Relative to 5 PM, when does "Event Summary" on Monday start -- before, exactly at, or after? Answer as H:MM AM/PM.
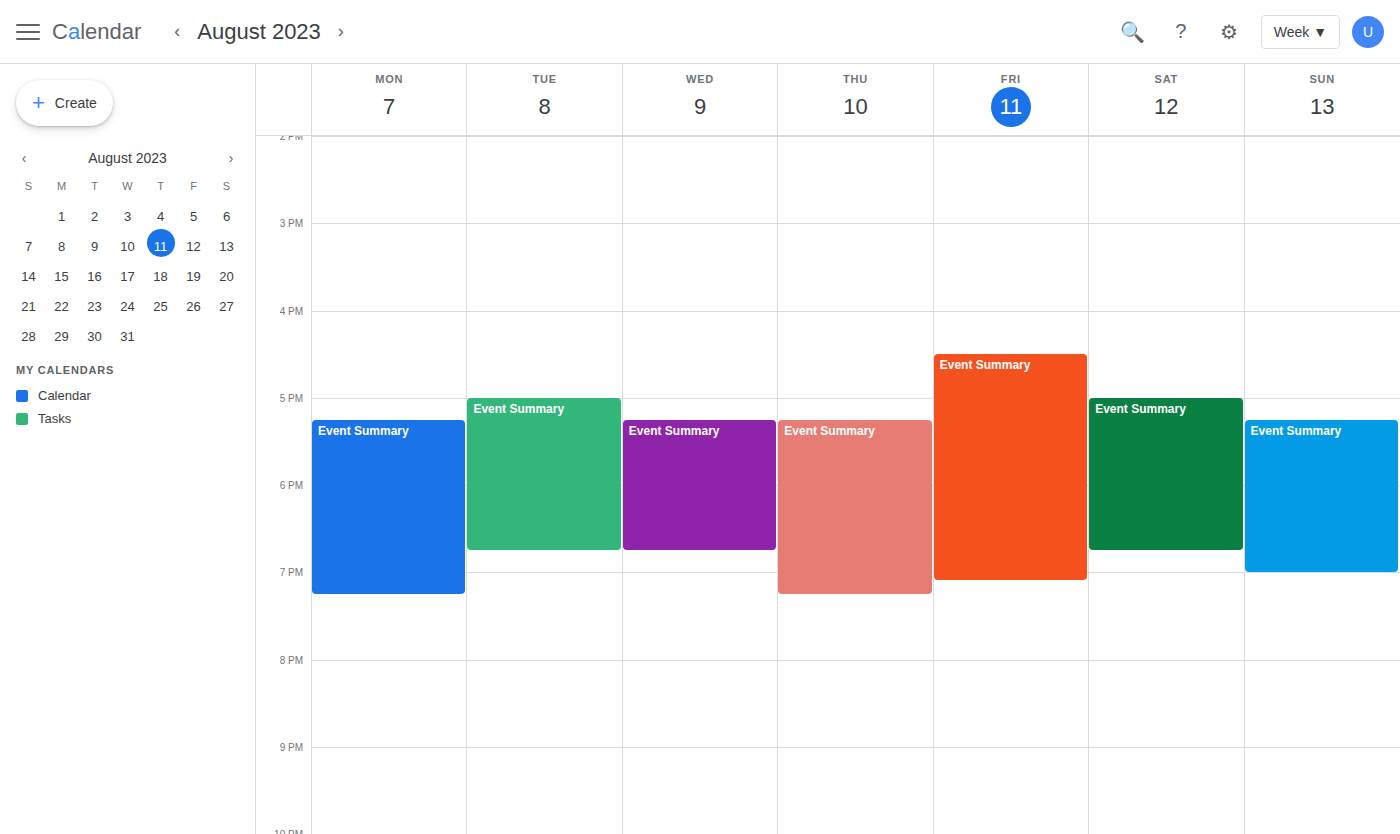
5:15 PM -- after 5 PM, 15 minutes below the 5 PM line.